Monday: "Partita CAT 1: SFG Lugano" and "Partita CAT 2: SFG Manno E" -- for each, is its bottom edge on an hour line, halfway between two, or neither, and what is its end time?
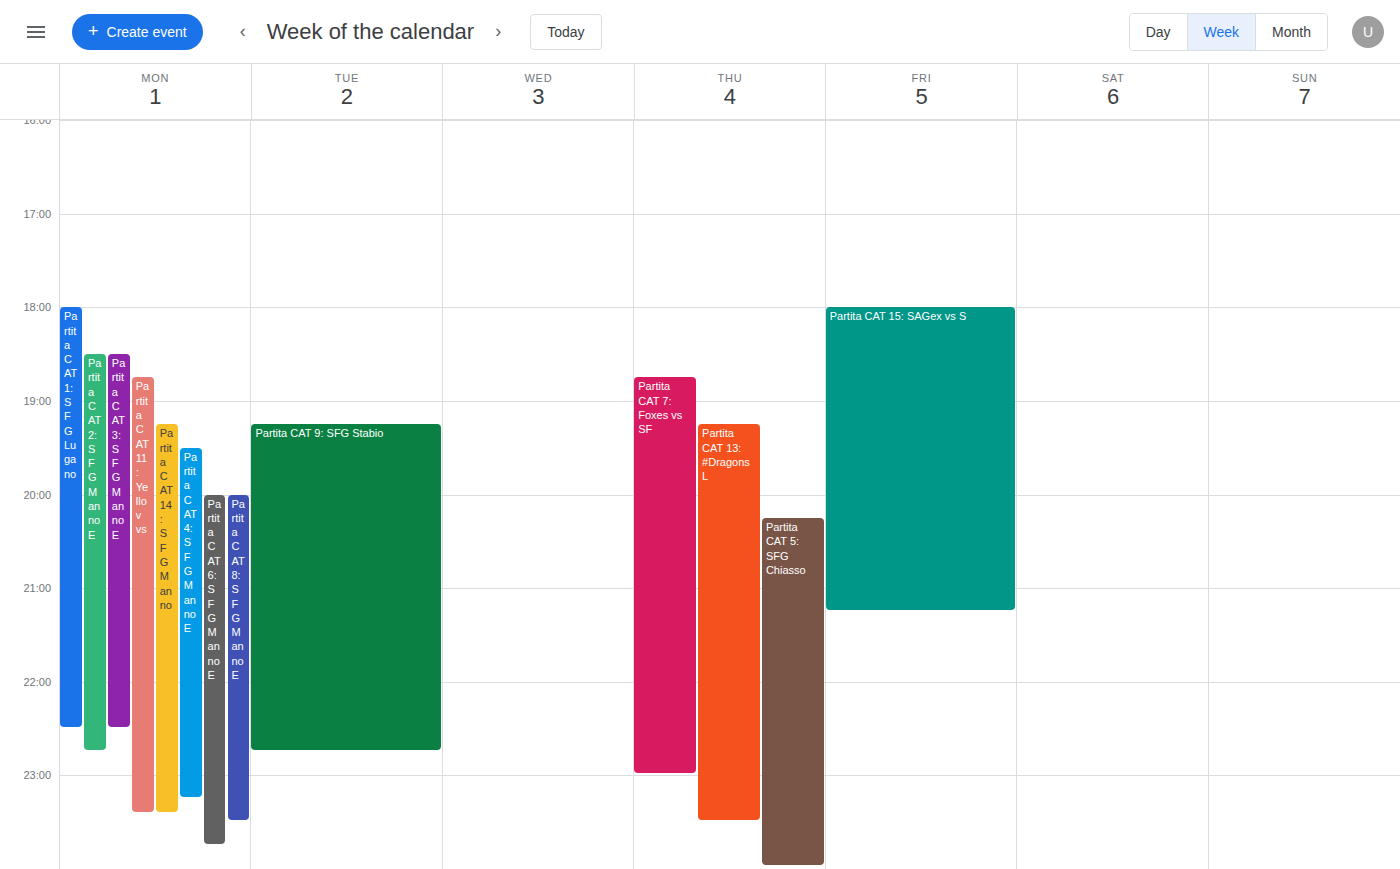
"Partita CAT 1: SFG Lugano": 10:30 PM, halfway between the 10 PM and 11 PM lines. "Partita CAT 2: SFG Manno E": 10:45 PM, neither: three quarters of the way from the 10 PM line to the 11 PM line.